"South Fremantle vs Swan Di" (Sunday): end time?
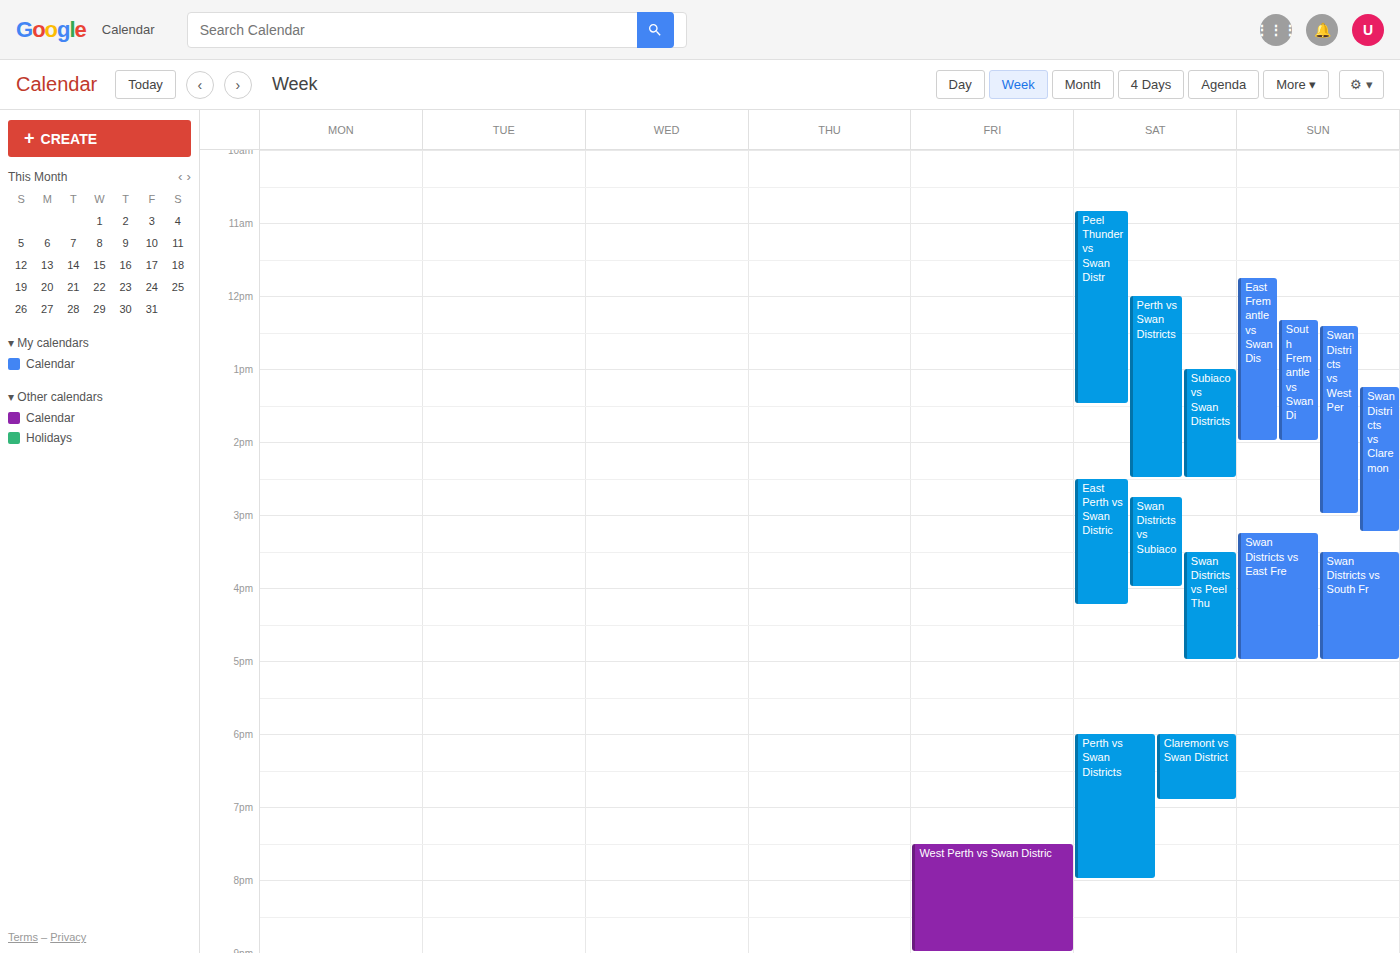
2:00 PM